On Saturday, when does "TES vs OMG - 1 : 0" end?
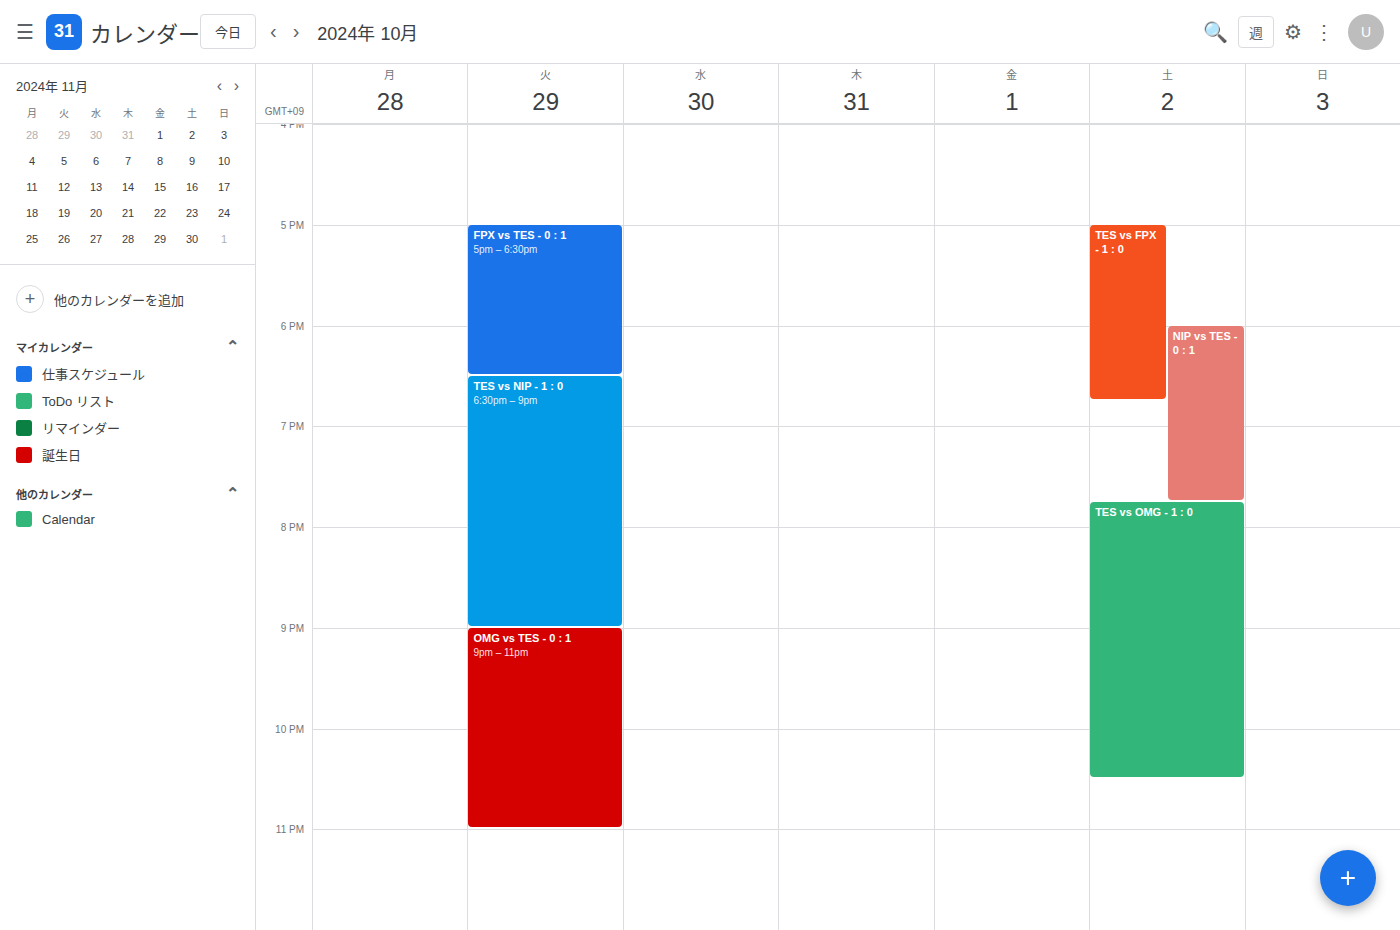
10:30 PM